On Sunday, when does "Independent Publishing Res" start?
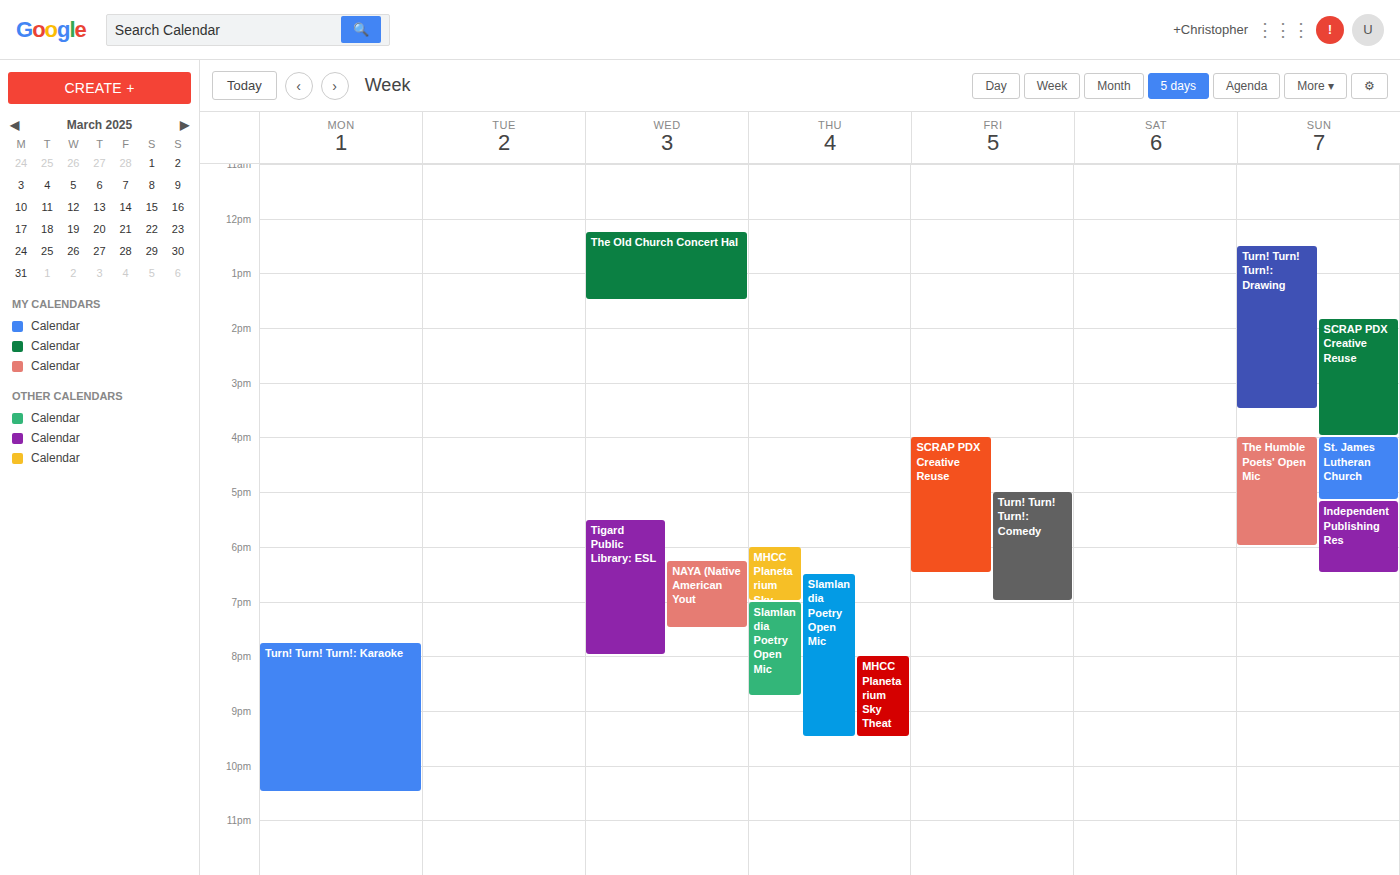
5:10 PM